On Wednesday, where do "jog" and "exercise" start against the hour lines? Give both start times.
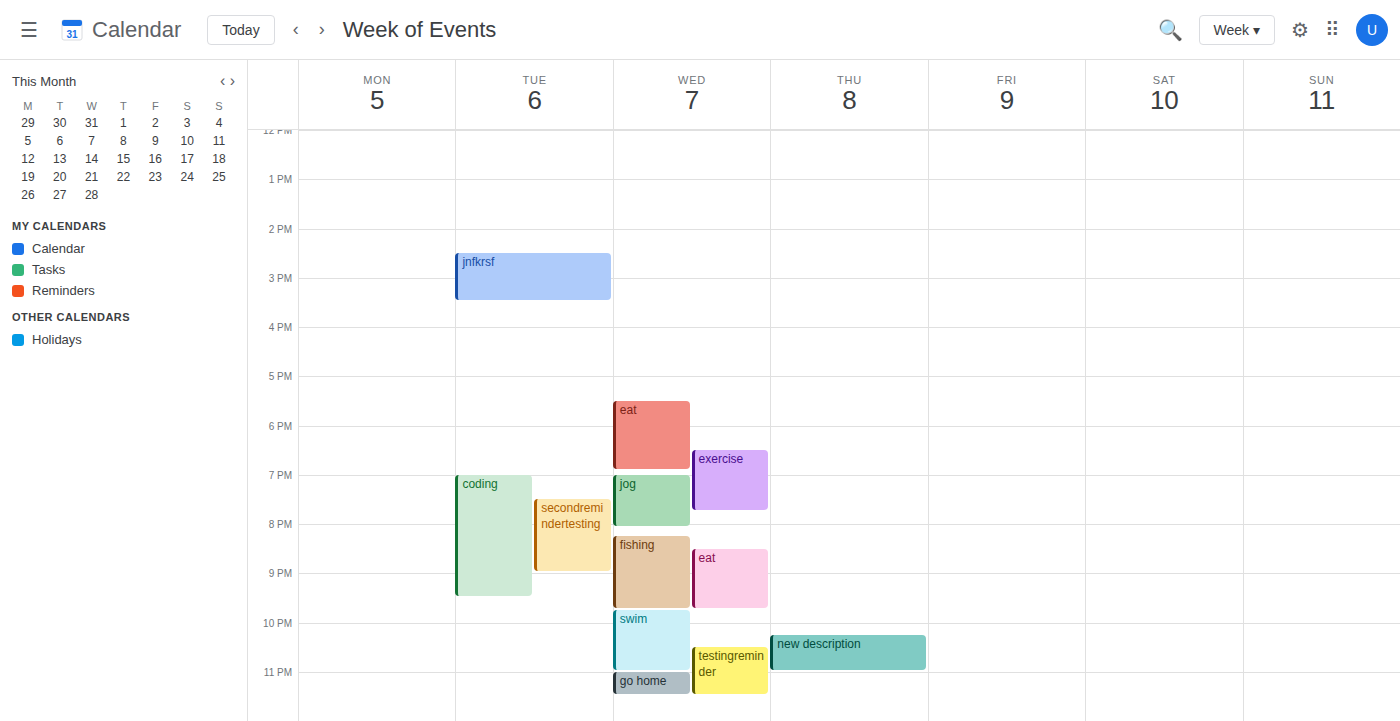
"jog": 7:00 PM, exactly on the 7 PM line. "exercise": 6:30 PM, halfway between the 6 PM and 7 PM lines.